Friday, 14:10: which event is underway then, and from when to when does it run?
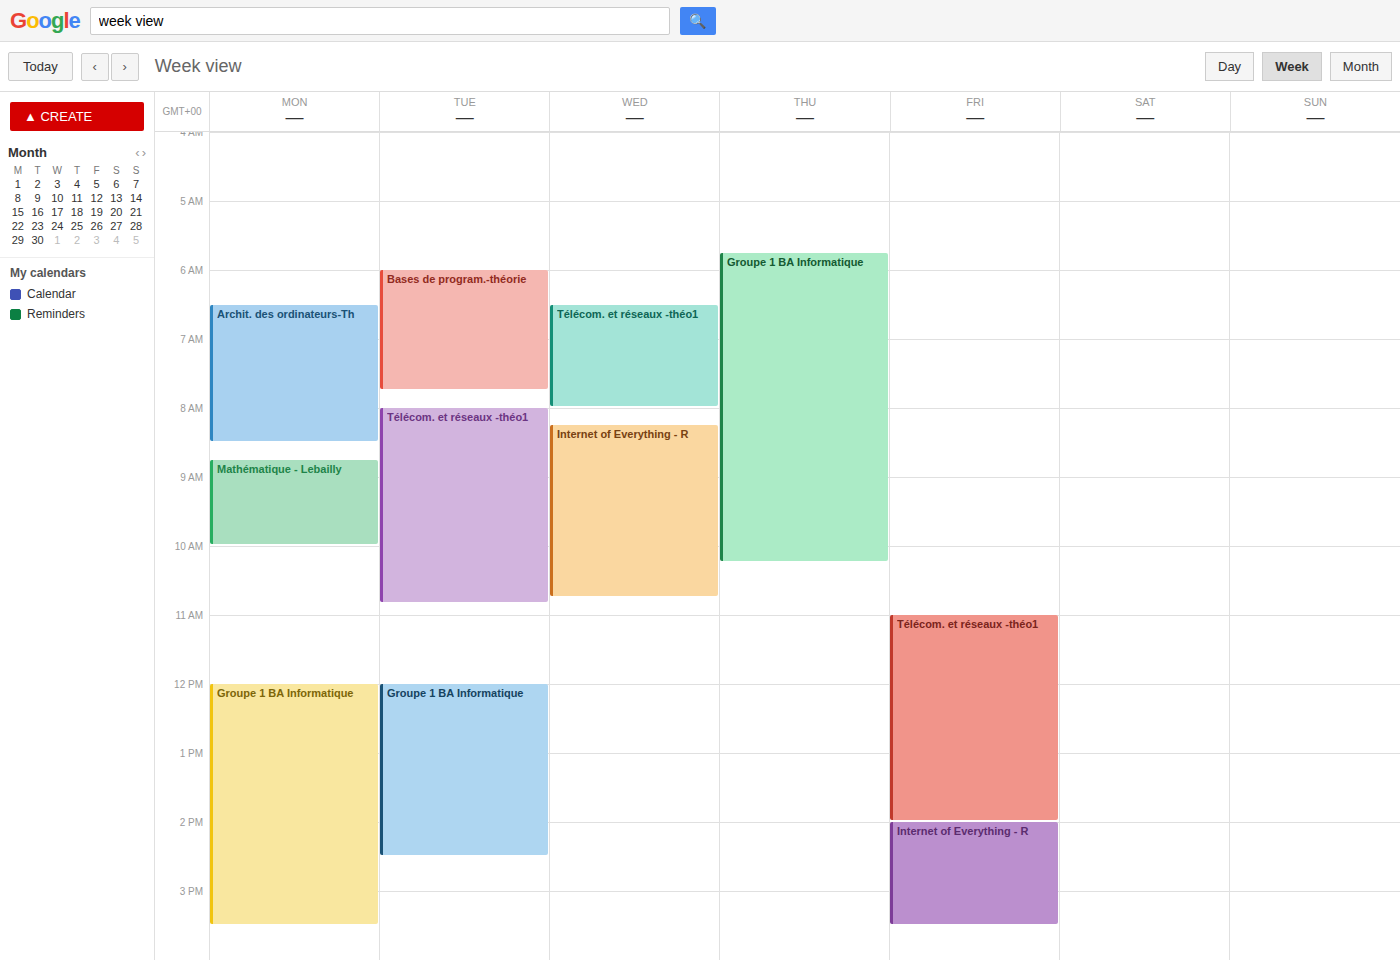
"Internet of Everything - R", 14:00 to 15:30